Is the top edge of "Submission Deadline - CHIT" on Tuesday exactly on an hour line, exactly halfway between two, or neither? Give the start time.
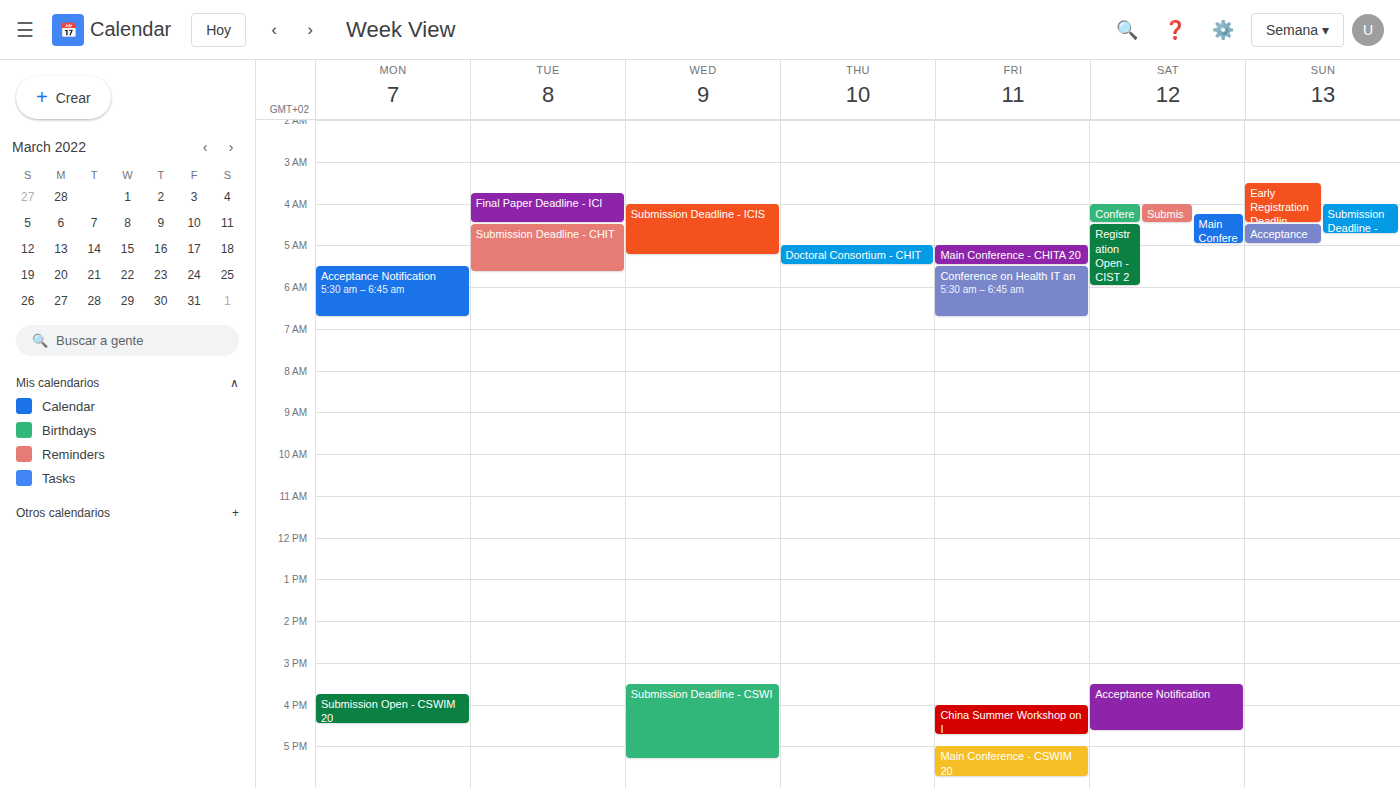
4:30 AM -- halfway between the 4 AM and 5 AM lines.